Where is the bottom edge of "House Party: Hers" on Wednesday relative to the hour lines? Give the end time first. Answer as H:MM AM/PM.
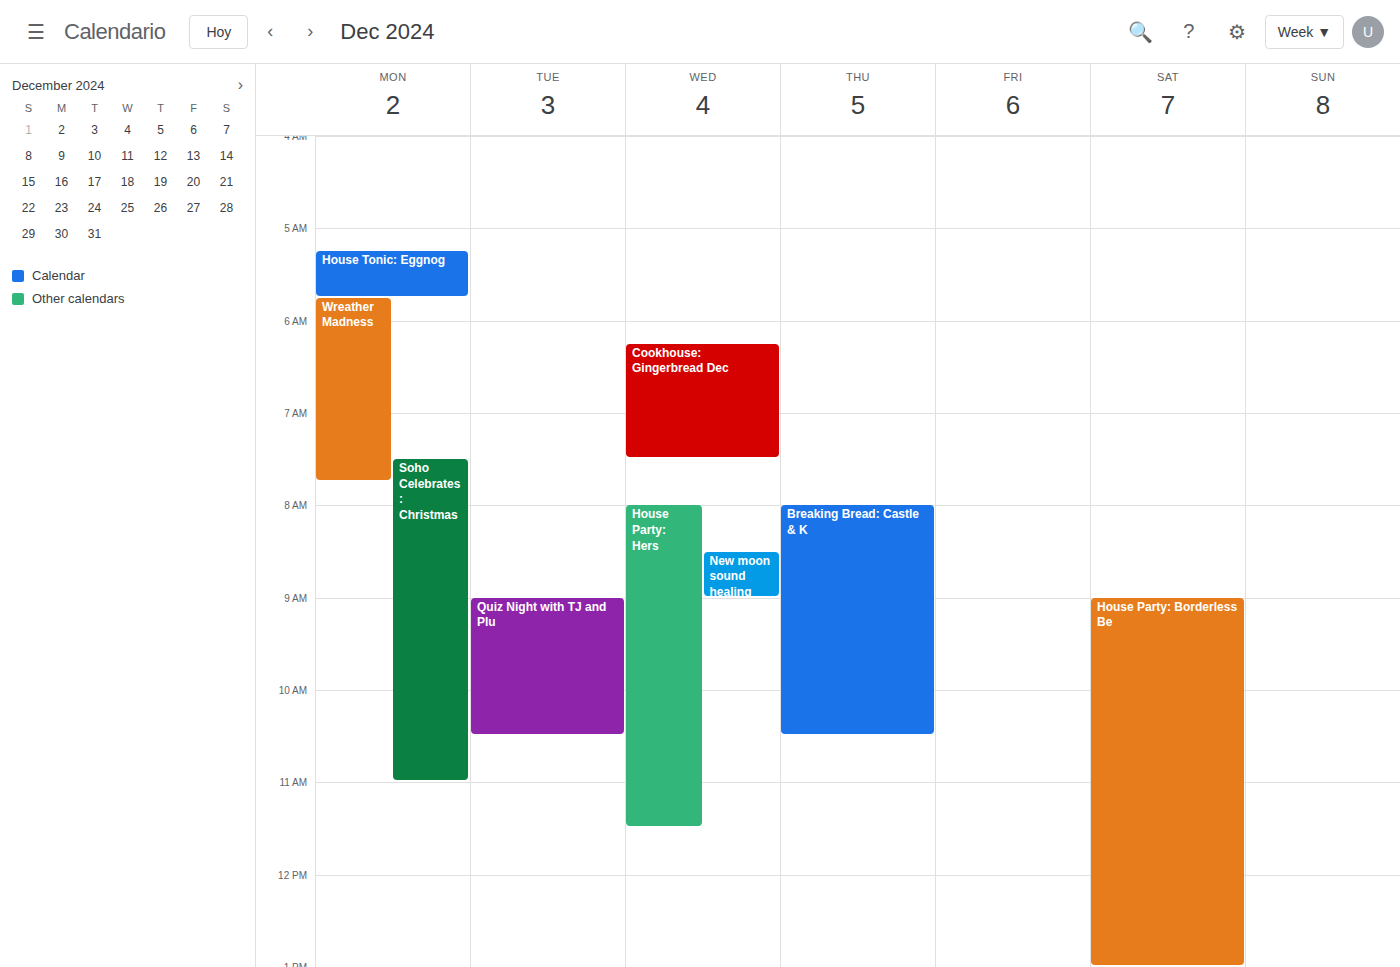
11:30 AM -- halfway between the 11 AM and 12 PM lines.